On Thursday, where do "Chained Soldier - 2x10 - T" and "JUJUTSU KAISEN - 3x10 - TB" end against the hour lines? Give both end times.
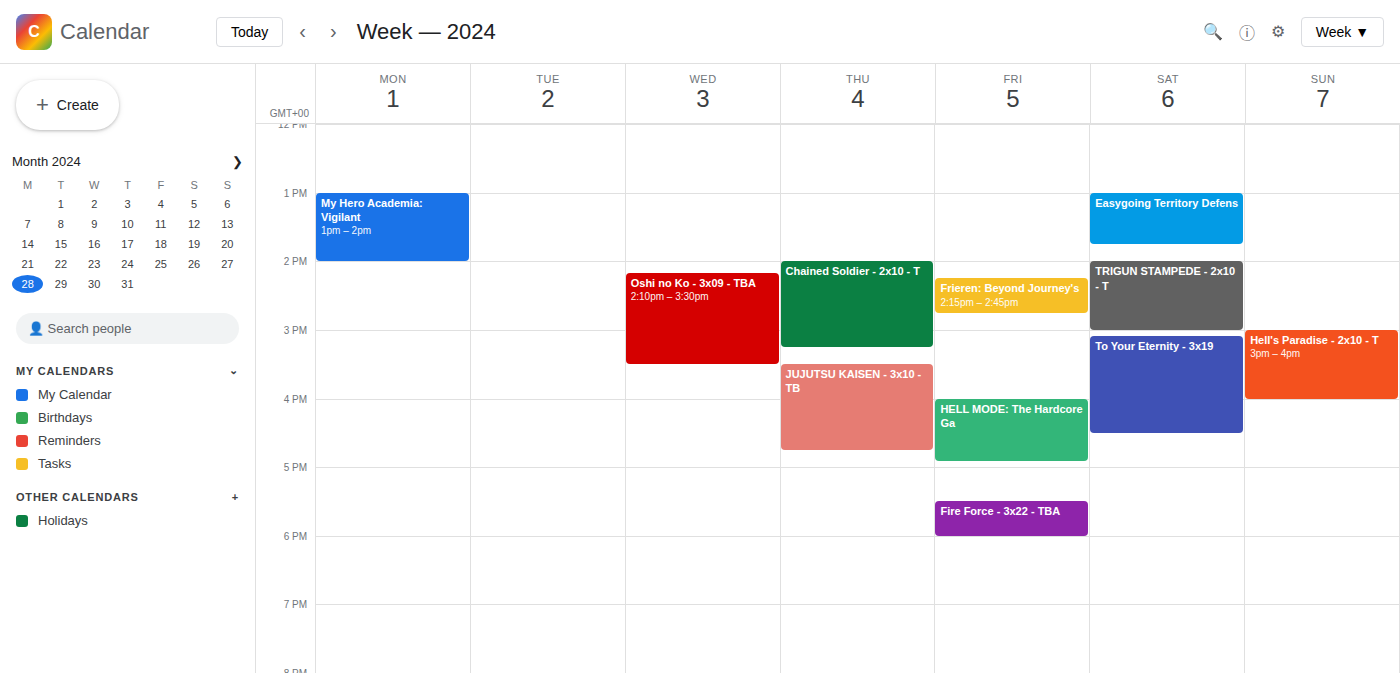
"Chained Soldier - 2x10 - T": 3:15 PM, neither: a quarter of the way from the 3 PM line to the 4 PM line. "JUJUTSU KAISEN - 3x10 - TB": 4:45 PM, neither: three quarters of the way from the 4 PM line to the 5 PM line.